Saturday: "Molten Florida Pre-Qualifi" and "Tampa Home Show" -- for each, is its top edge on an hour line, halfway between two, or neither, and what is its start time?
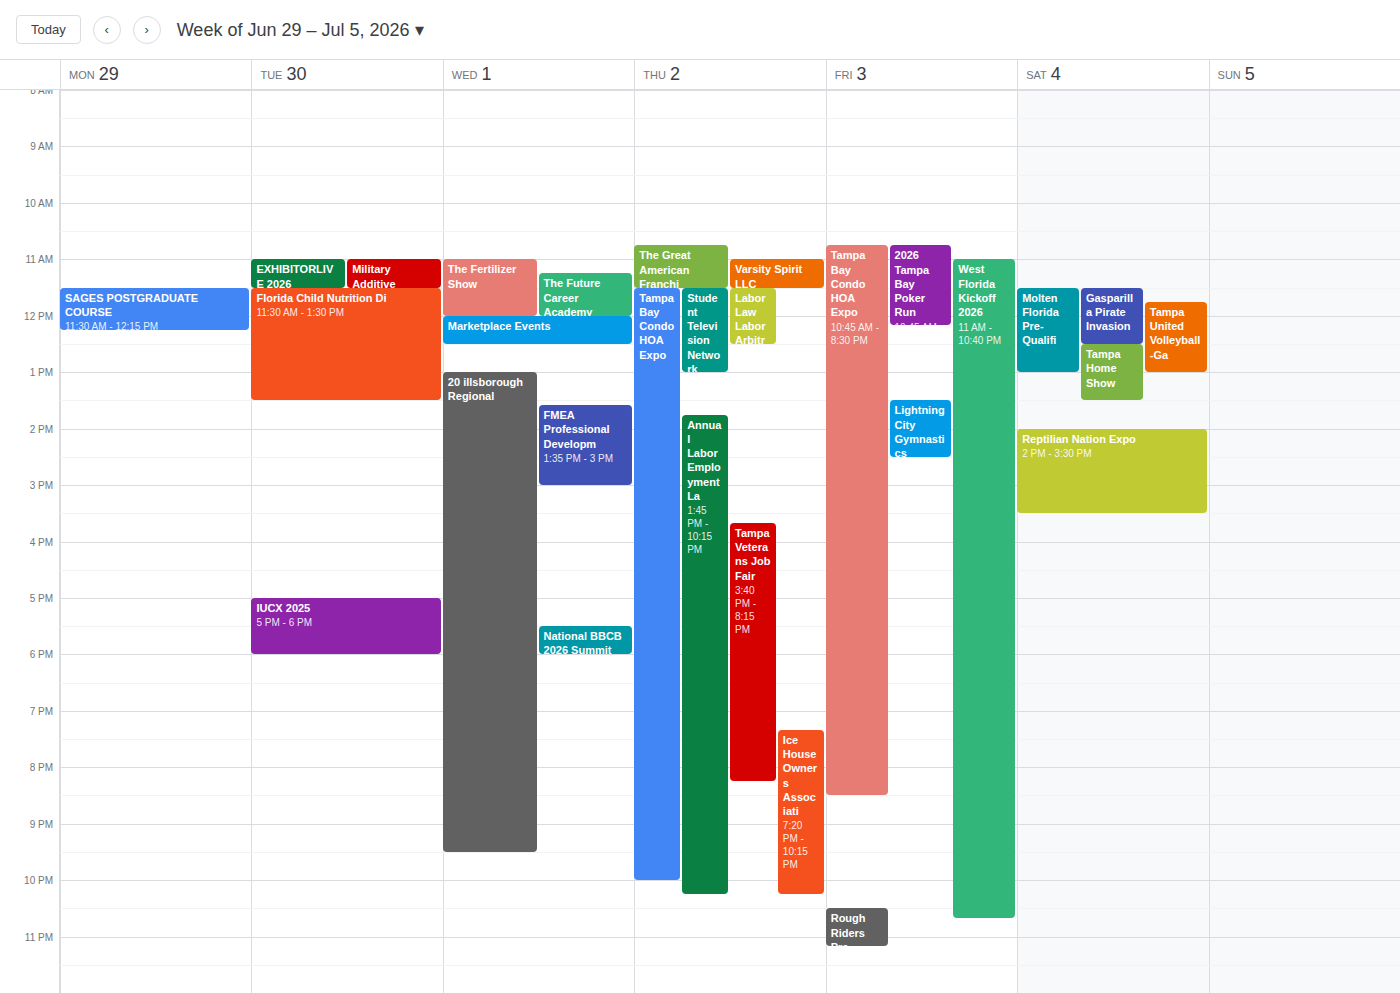
"Molten Florida Pre-Qualifi": 11:30 AM, halfway between the 11 AM and 12 PM lines. "Tampa Home Show": 12:30 PM, halfway between the 12 PM and 1 PM lines.